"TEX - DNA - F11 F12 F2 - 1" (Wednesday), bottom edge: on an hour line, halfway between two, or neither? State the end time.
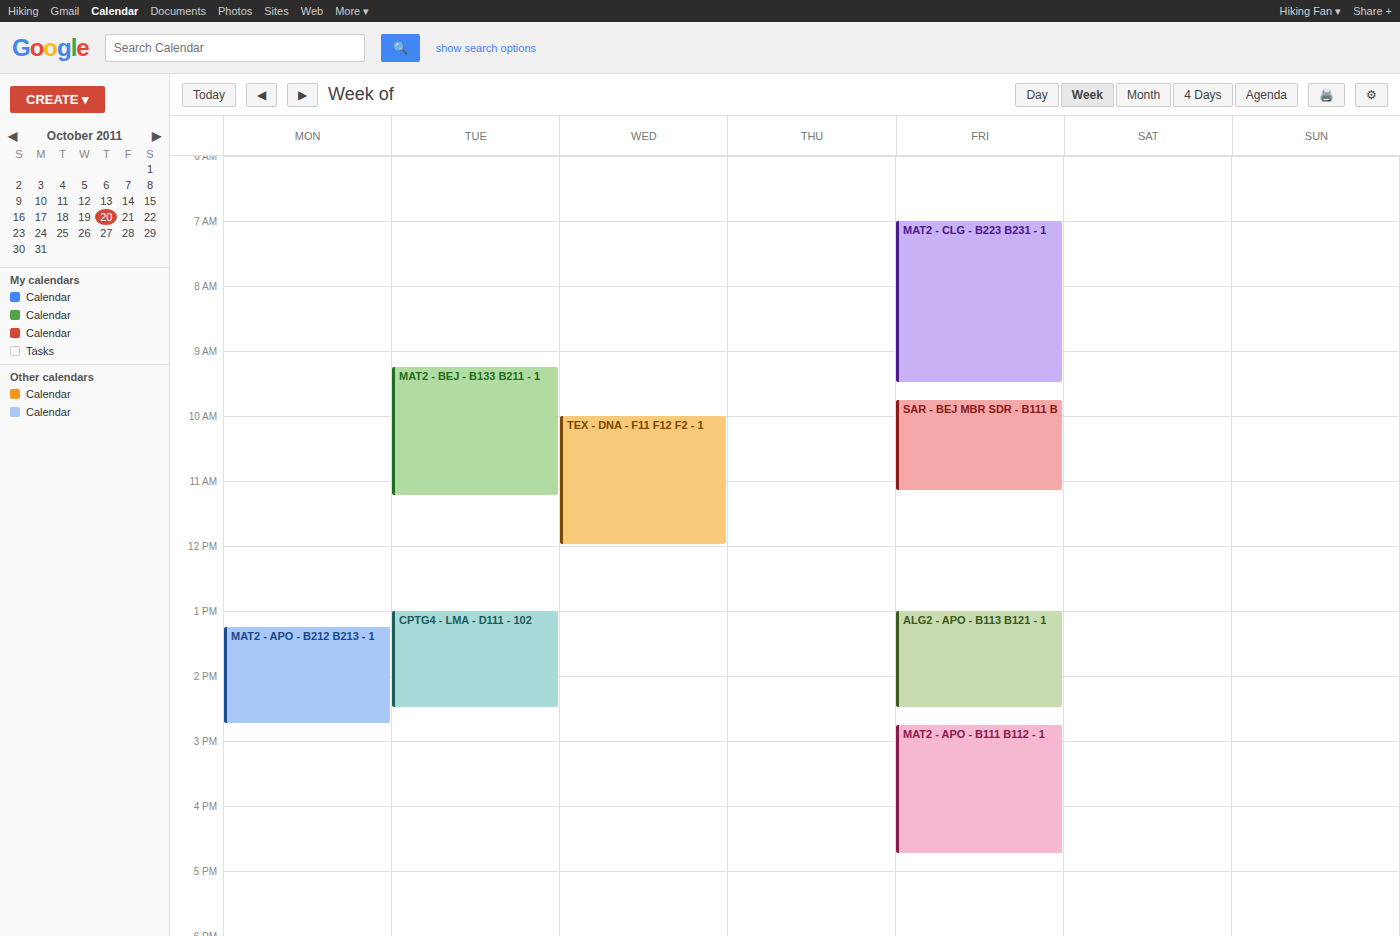
12:00 PM -- exactly on the 12 PM line.